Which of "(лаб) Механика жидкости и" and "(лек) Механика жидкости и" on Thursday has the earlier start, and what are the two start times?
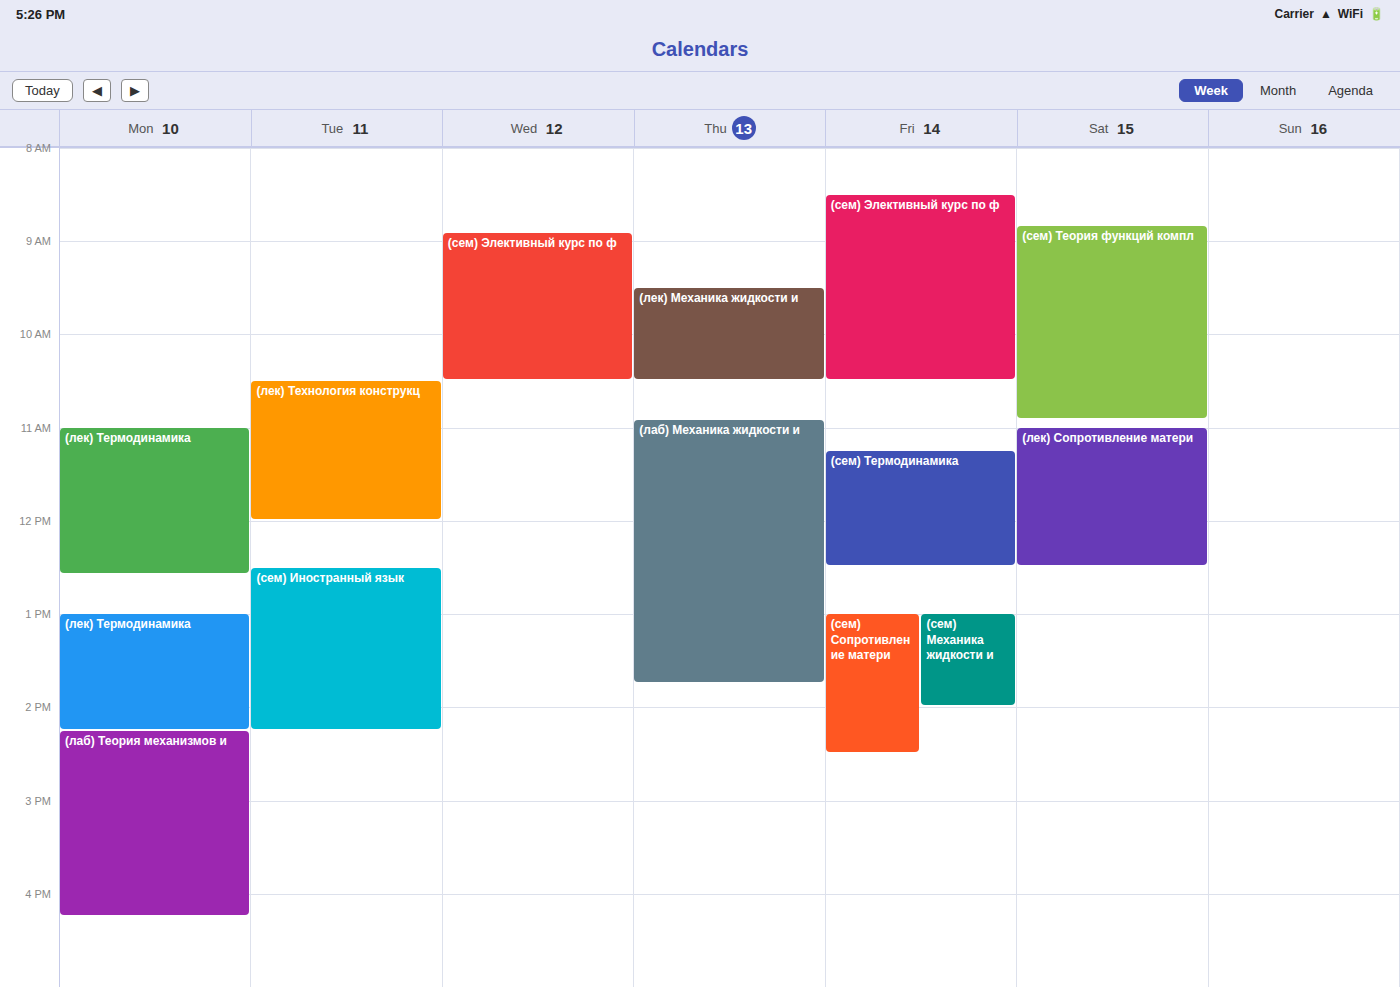
"(лек) Механика жидкости и" 9:30 AM; "(лаб) Механика жидкости и" 10:55 AM.